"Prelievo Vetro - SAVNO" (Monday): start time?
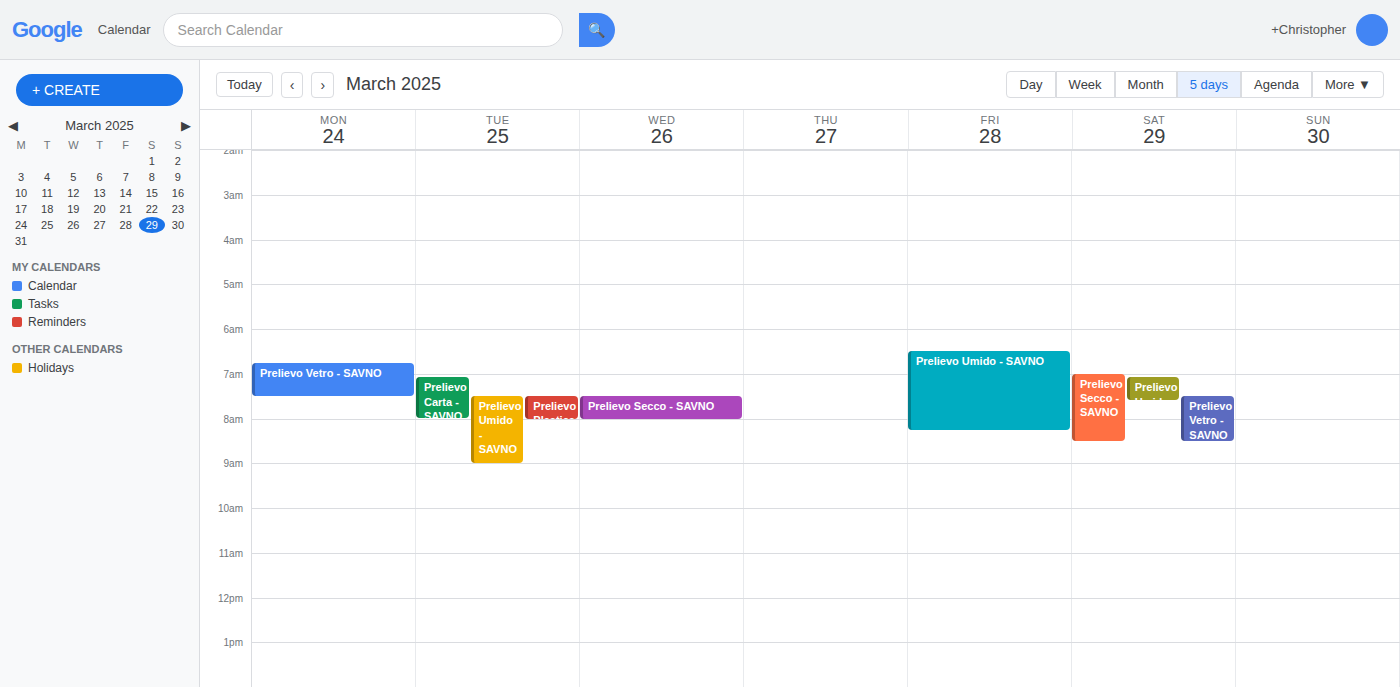
6:45 AM